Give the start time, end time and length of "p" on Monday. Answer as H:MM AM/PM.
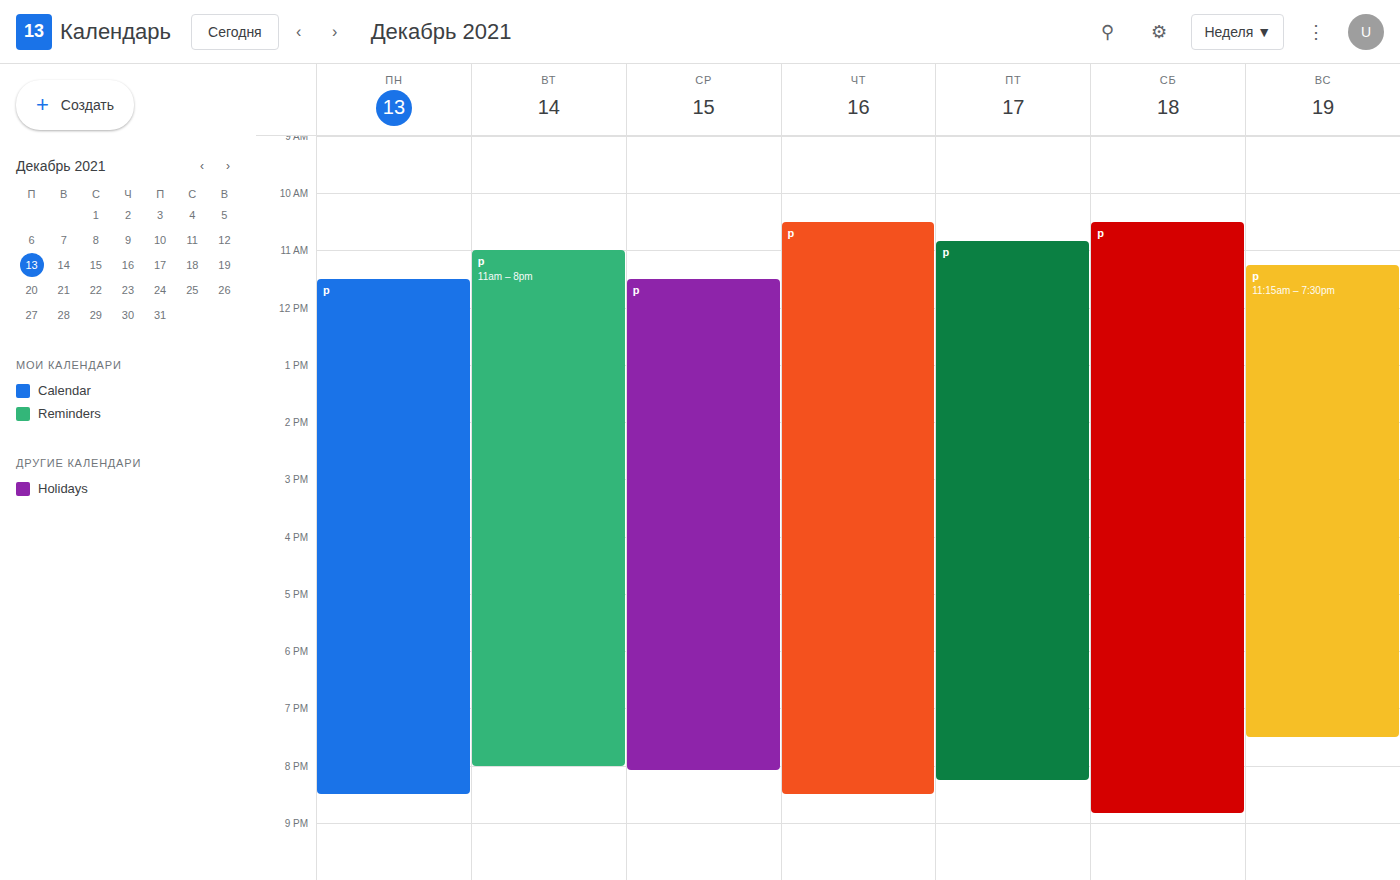
11:30 AM to 8:30 PM, 9 hours